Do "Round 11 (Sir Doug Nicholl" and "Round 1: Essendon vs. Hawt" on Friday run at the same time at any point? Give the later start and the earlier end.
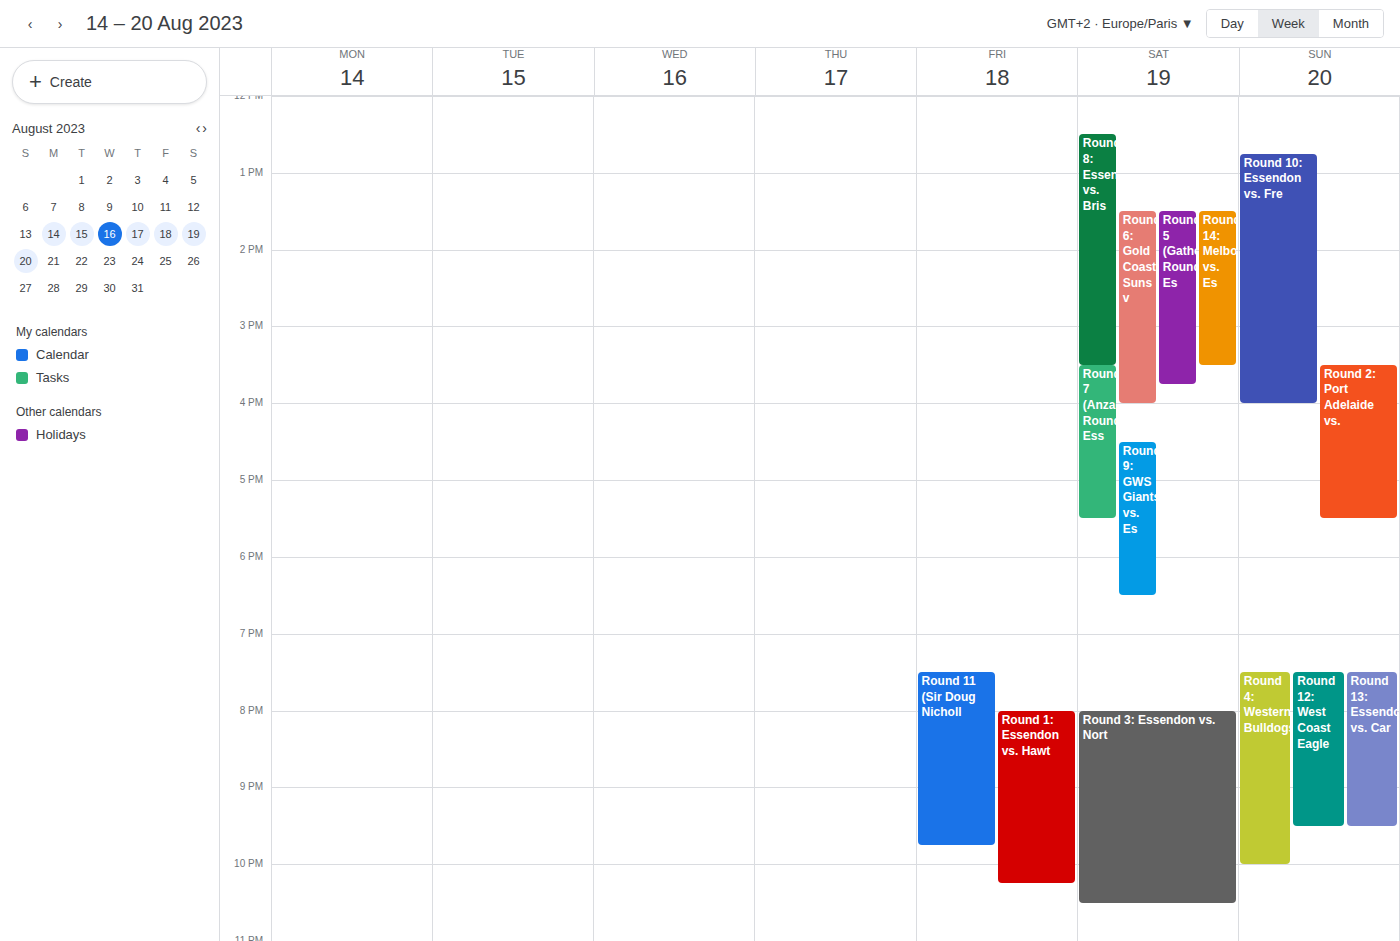
"Round 1: Essendon vs. Hawt" starts at 8:00 PM, before "Round 11 (Sir Doug Nicholl" ends at 9:45 PM -- they overlap.